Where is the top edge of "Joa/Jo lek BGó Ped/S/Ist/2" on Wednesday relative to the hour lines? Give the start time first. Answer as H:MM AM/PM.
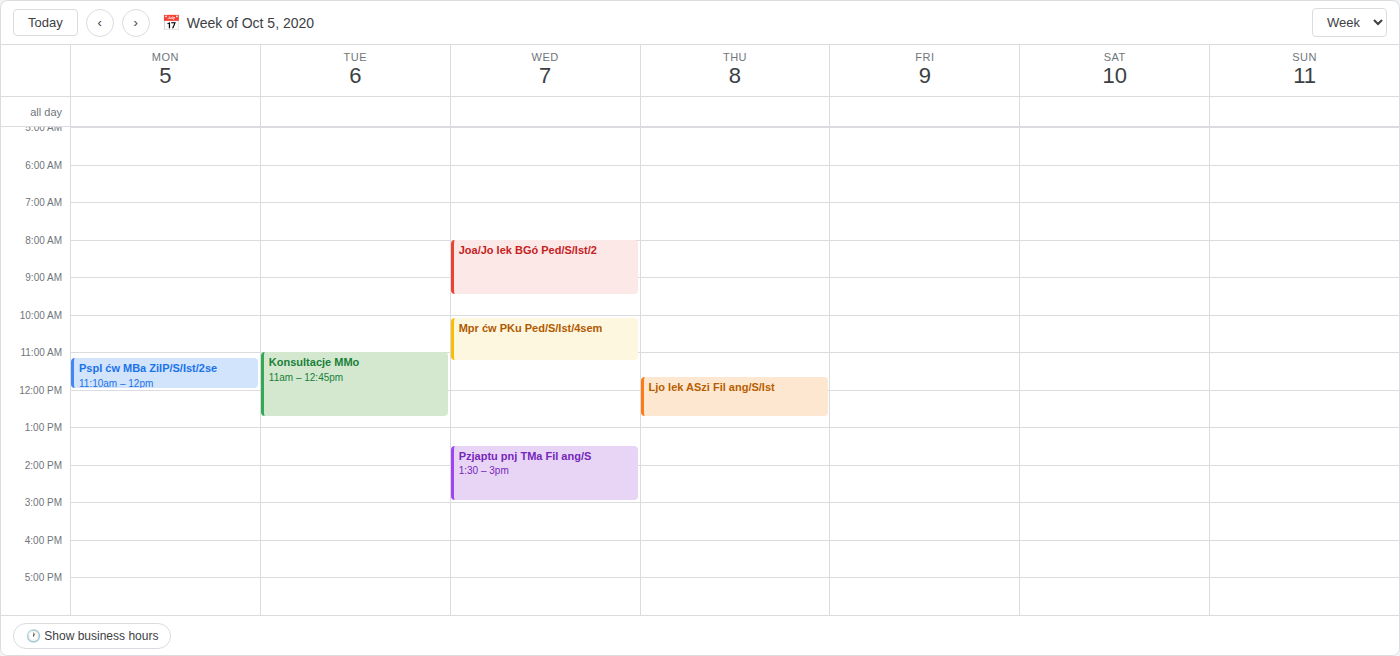
8:00 AM -- exactly on the 8 AM line.